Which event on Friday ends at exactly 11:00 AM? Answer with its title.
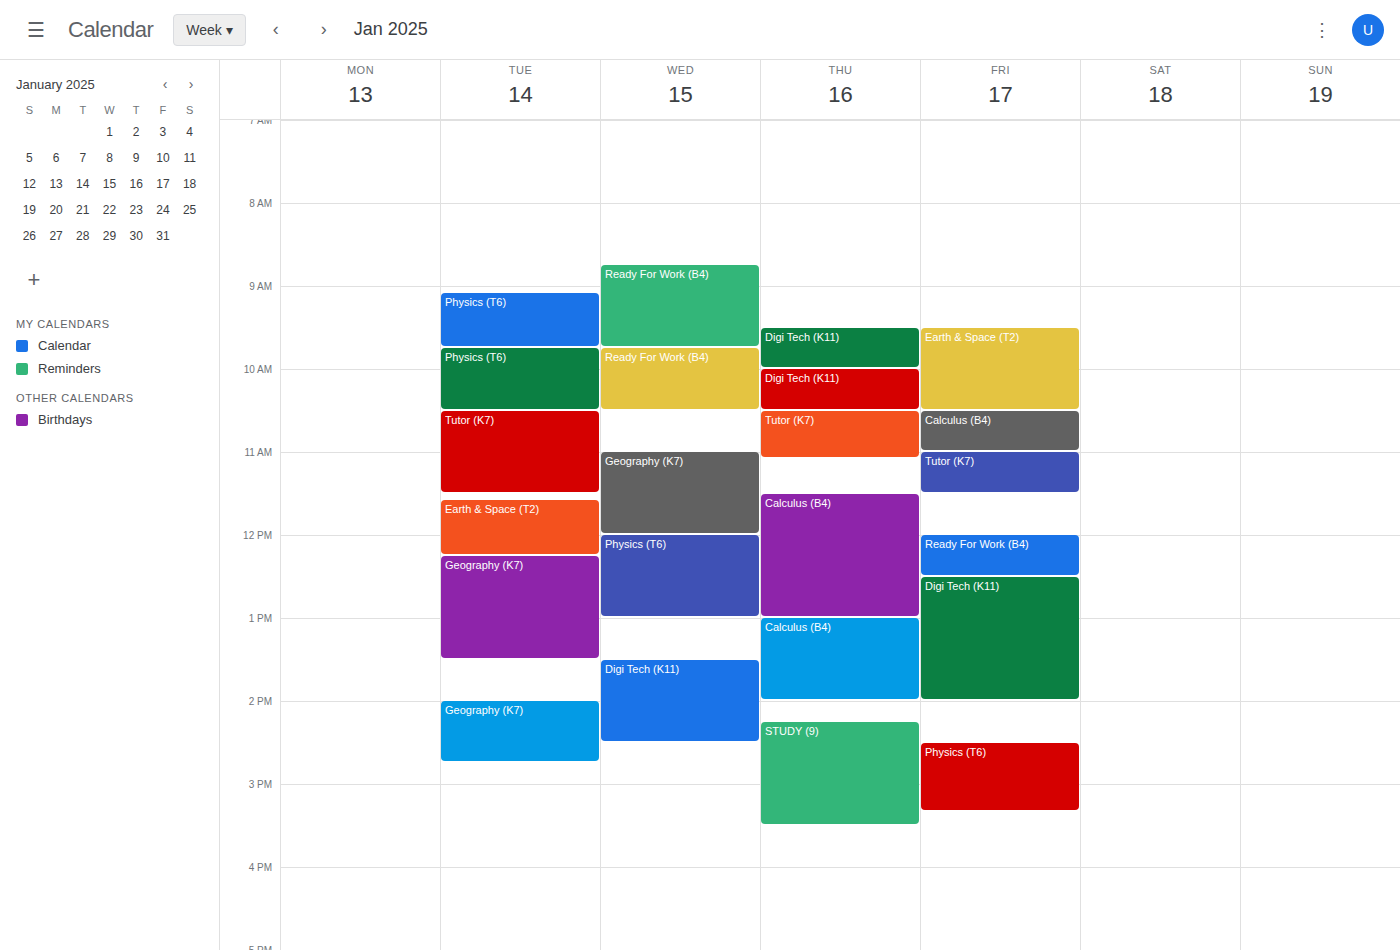
"Calculus (B4)"